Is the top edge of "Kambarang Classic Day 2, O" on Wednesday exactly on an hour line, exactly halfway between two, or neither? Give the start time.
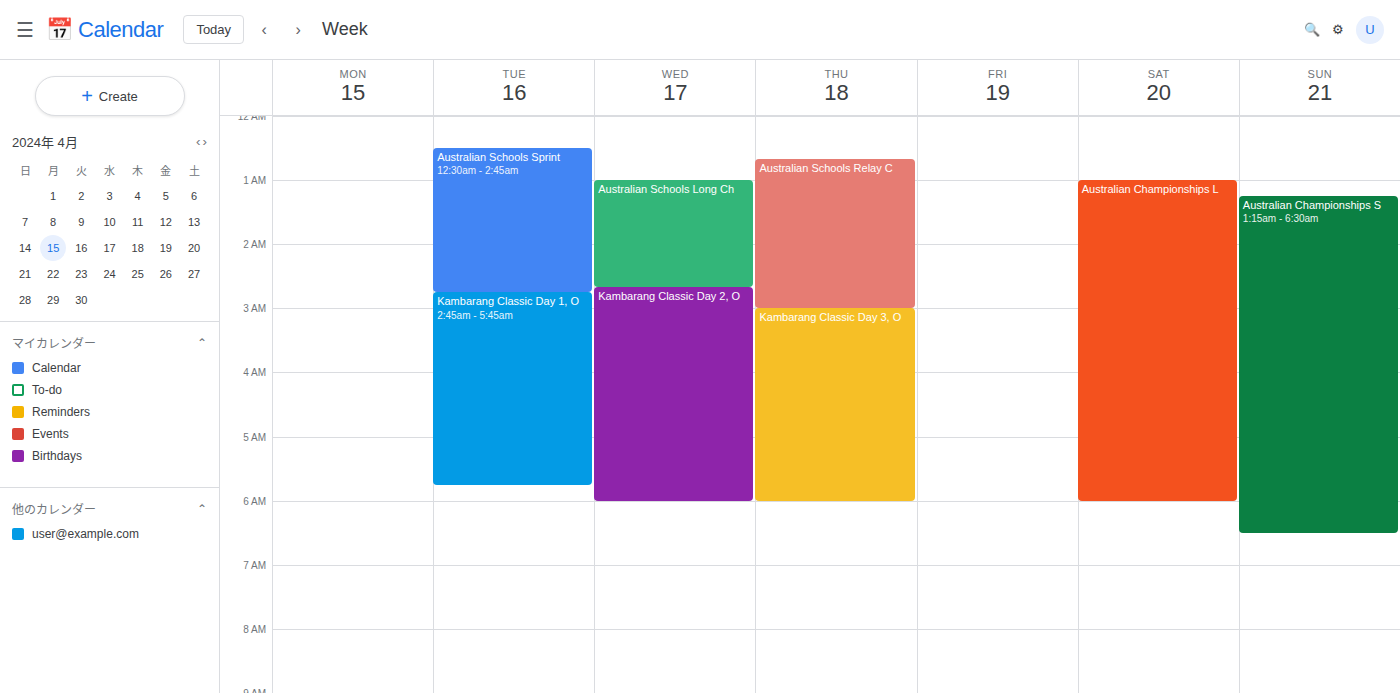
2:40 AM -- neither: 40 minutes below the 2 AM line and 20 minutes above the 3 AM line.